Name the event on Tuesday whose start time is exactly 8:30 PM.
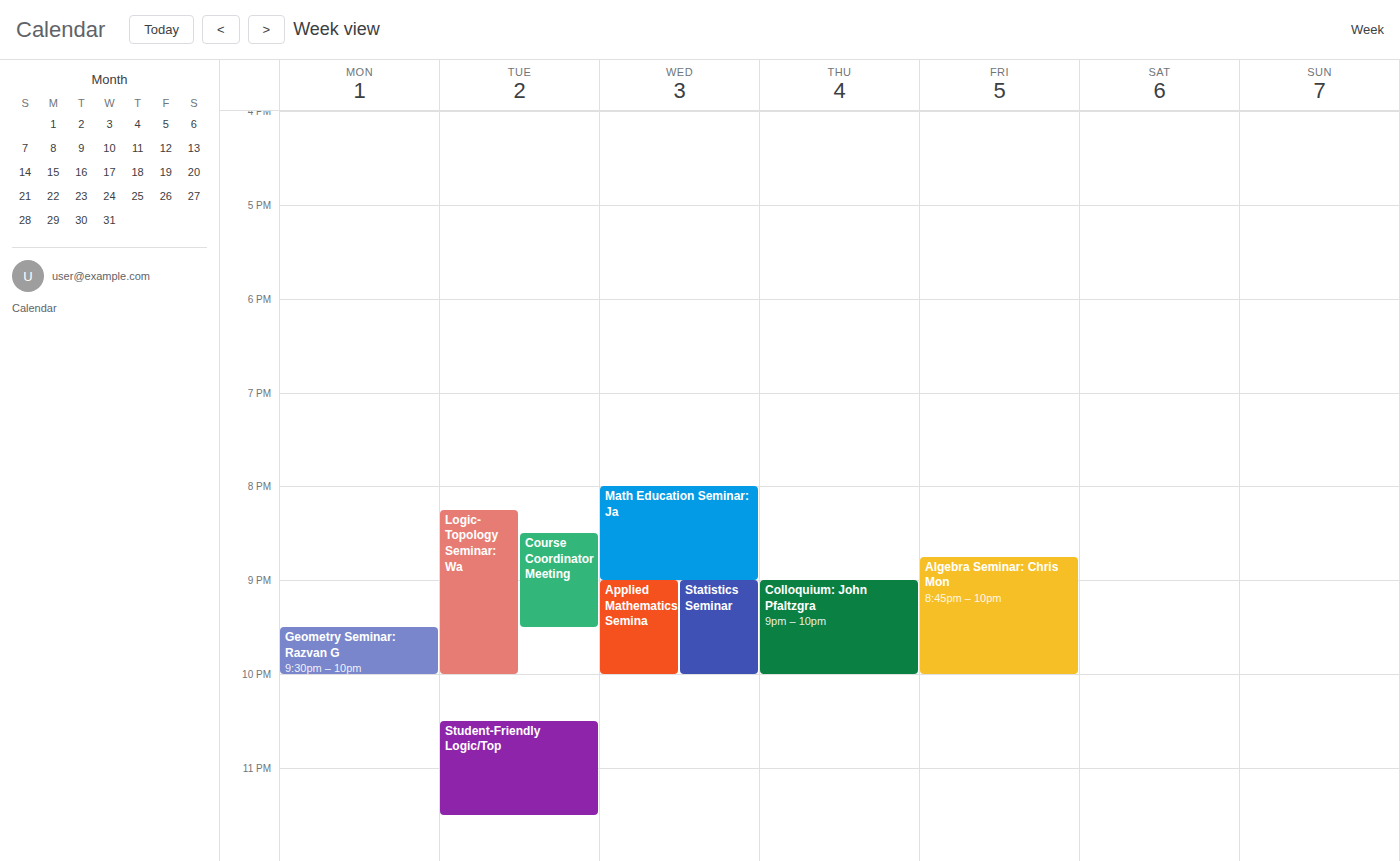
"Course Coordinator Meeting"